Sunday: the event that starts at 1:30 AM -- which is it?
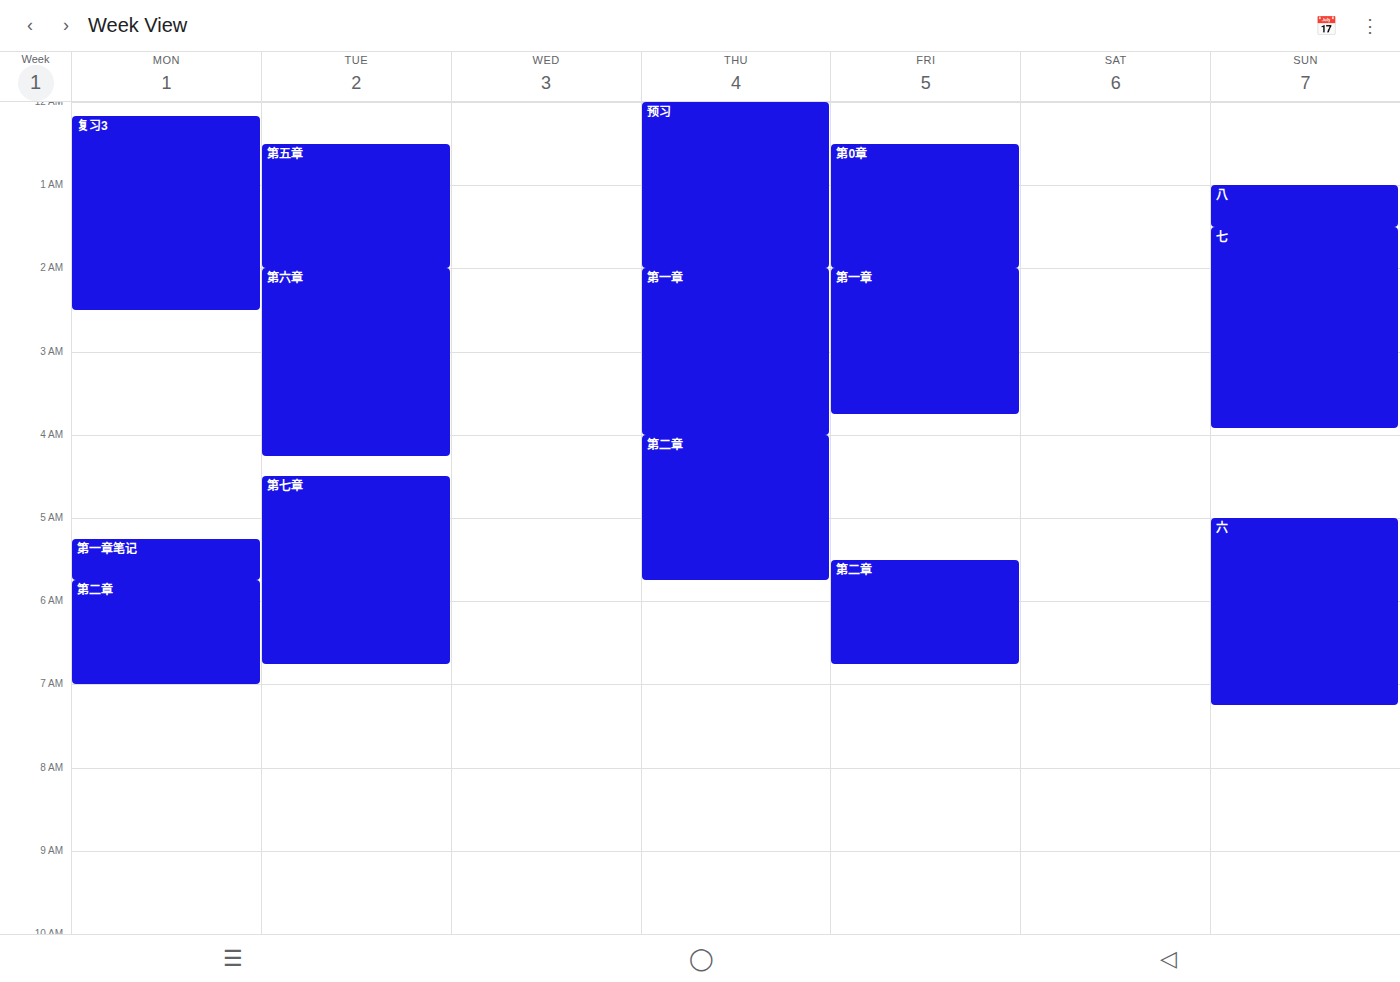
"七"